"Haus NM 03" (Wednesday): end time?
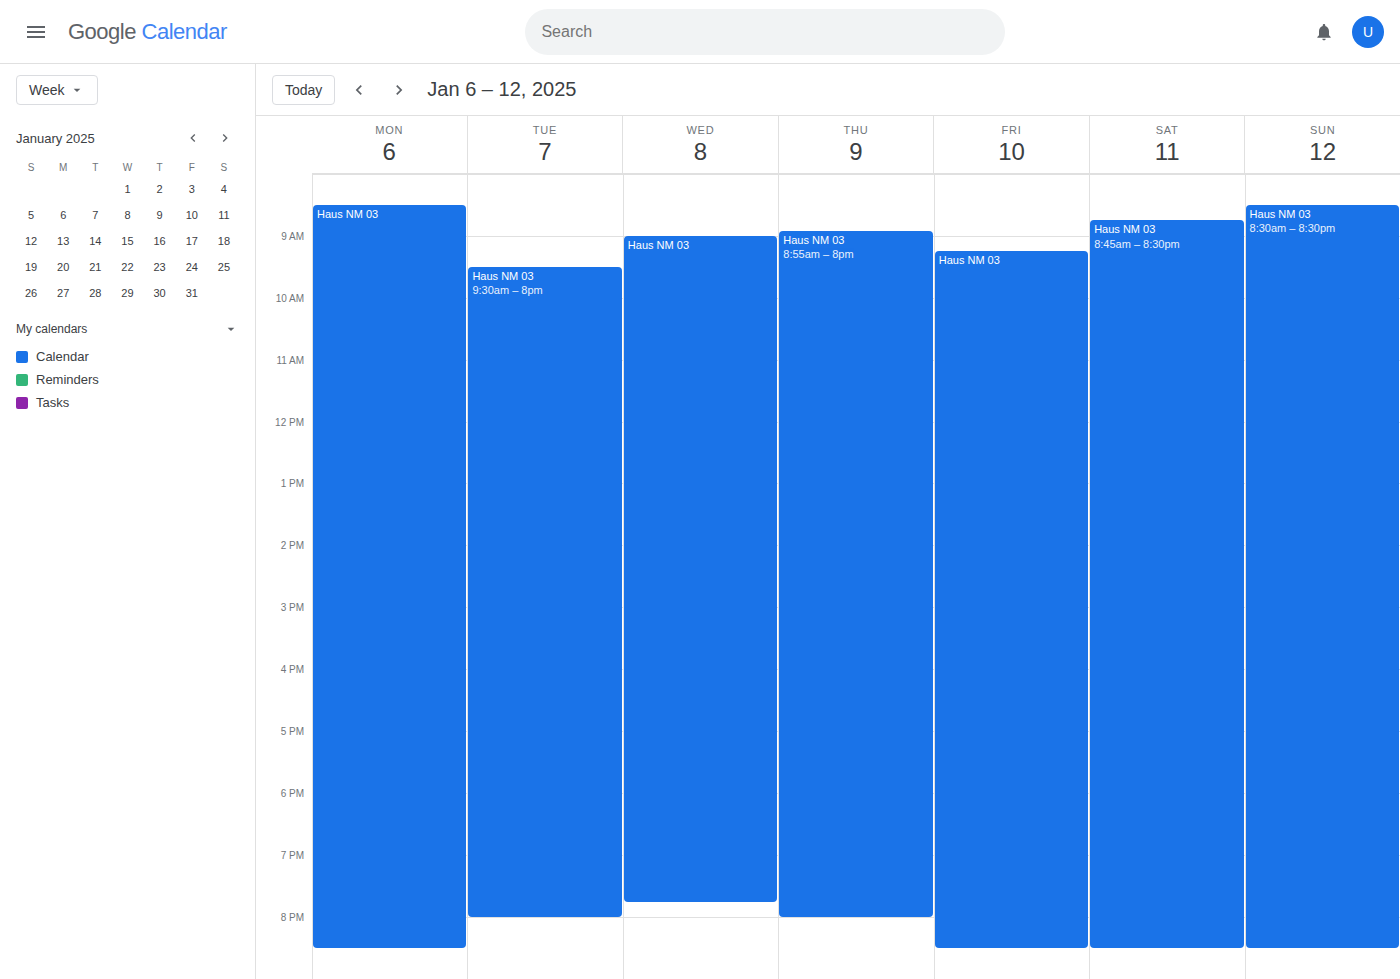
7:45 PM